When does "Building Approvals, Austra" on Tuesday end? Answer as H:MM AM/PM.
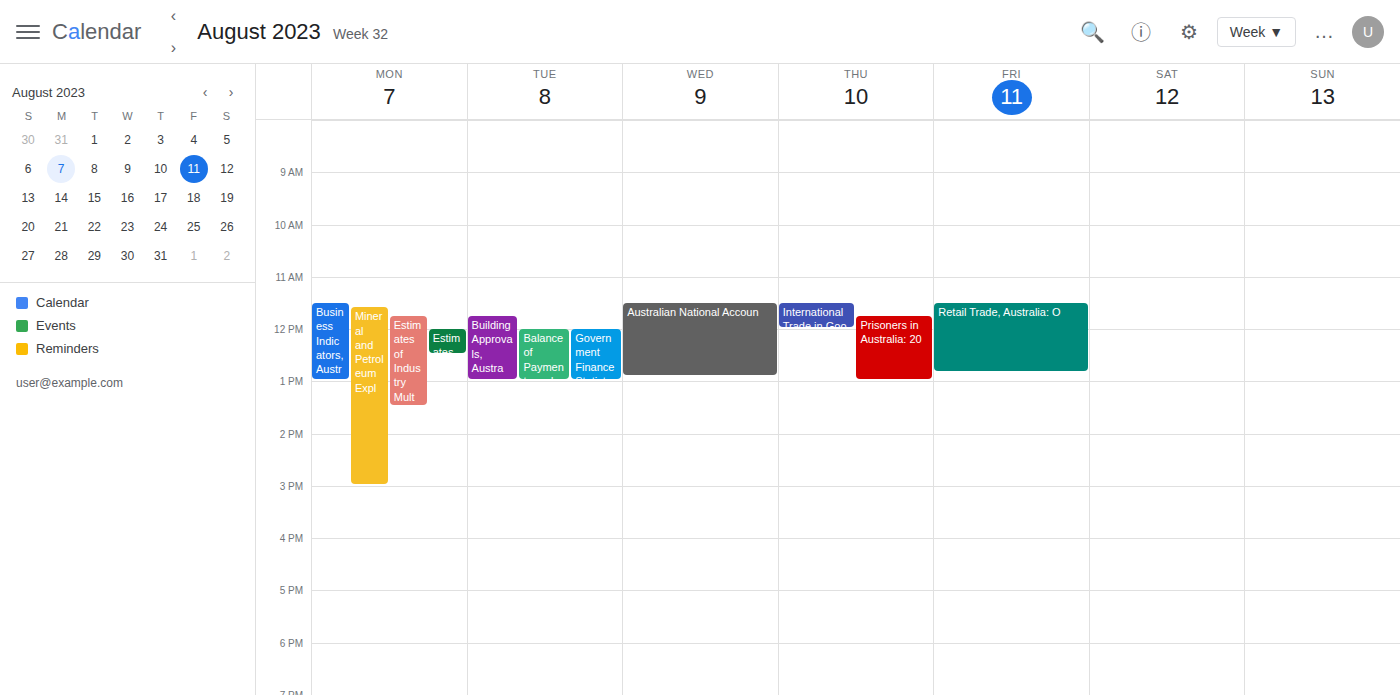
1:00 PM